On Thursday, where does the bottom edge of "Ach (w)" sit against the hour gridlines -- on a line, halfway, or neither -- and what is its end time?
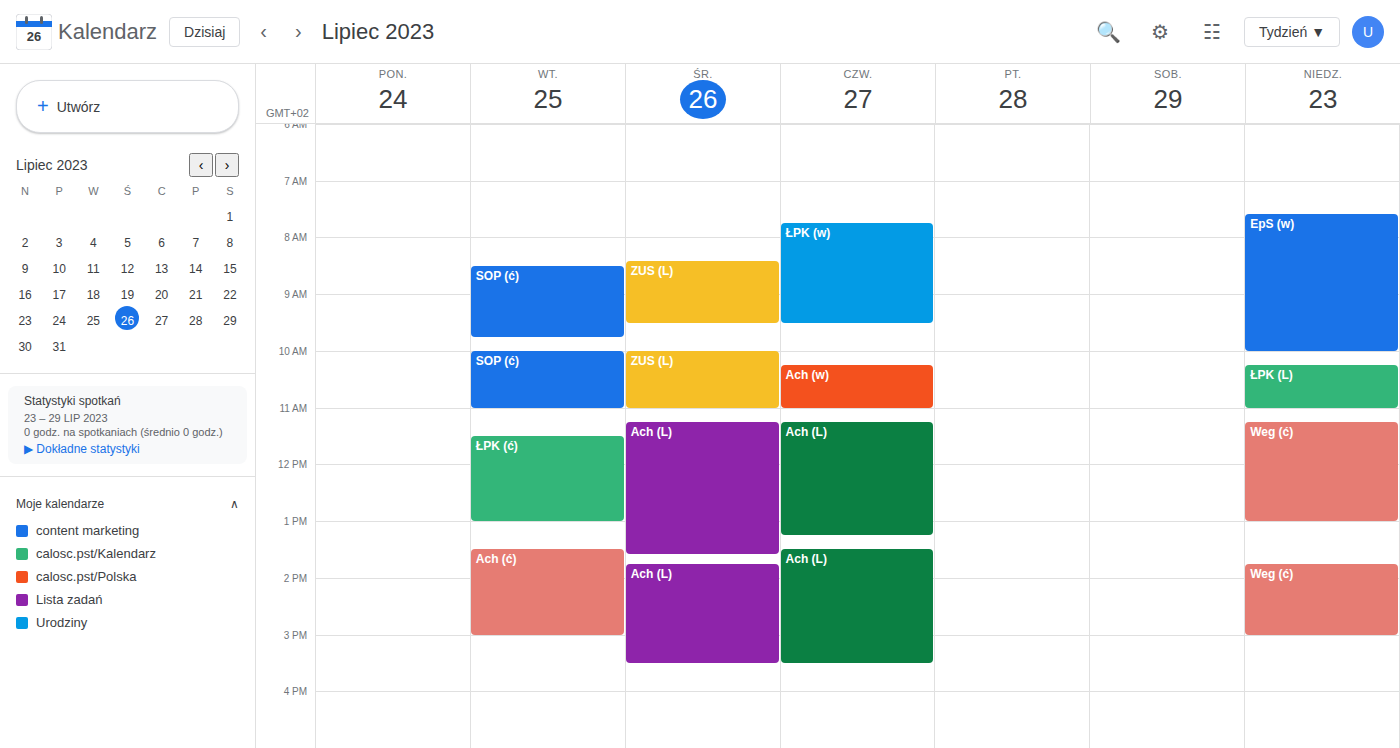
11:00 AM -- exactly on the 11 AM line.